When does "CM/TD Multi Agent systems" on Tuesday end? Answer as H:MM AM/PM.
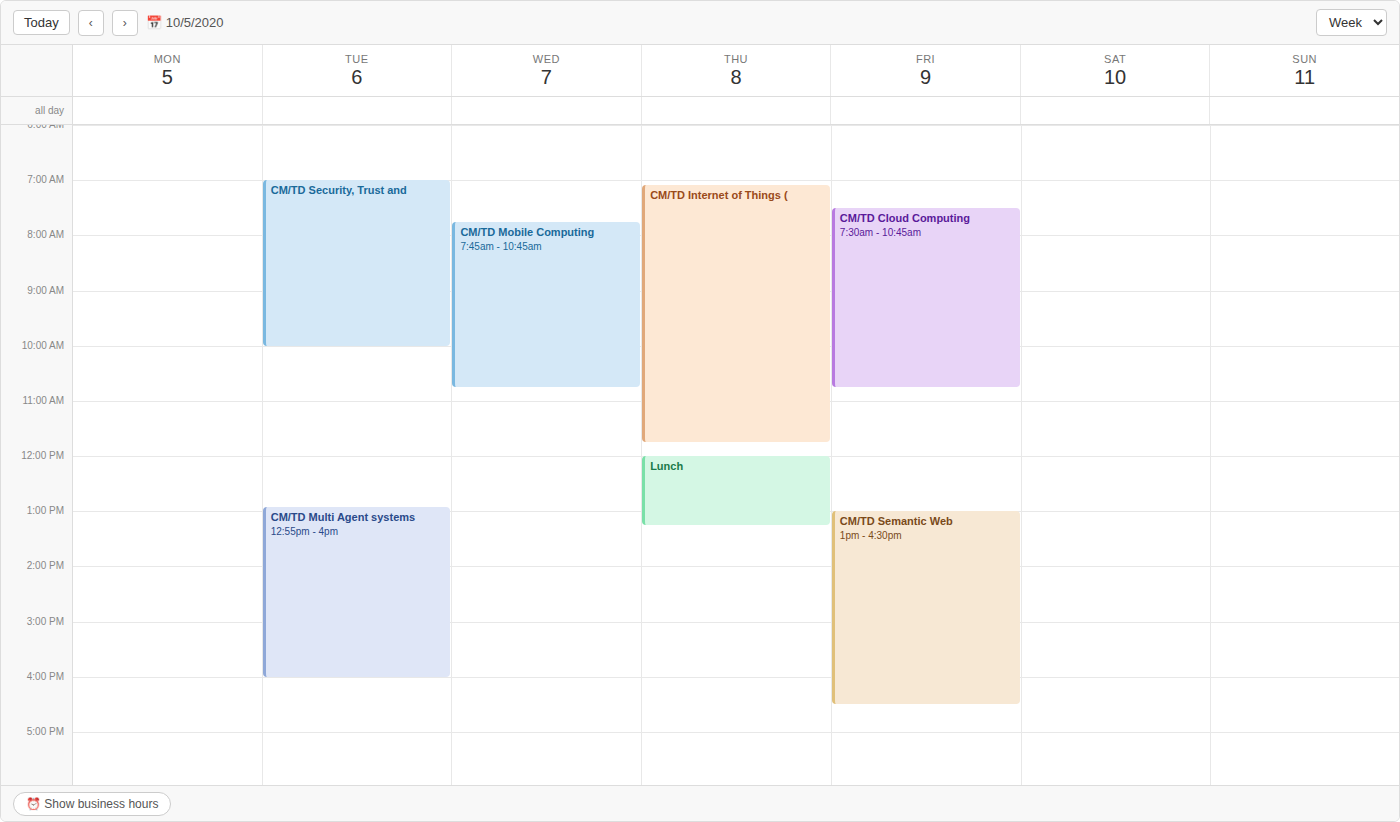
4:00 PM